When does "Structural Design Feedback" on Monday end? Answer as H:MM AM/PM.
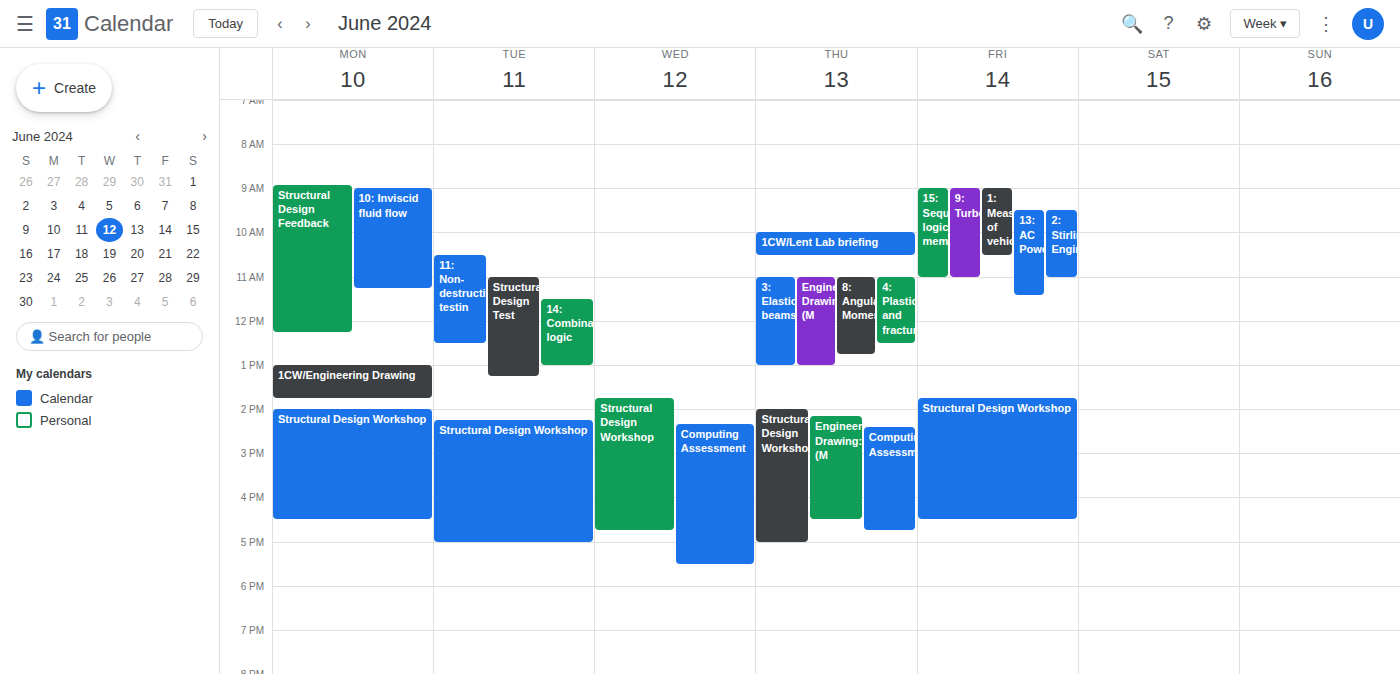
12:15 PM